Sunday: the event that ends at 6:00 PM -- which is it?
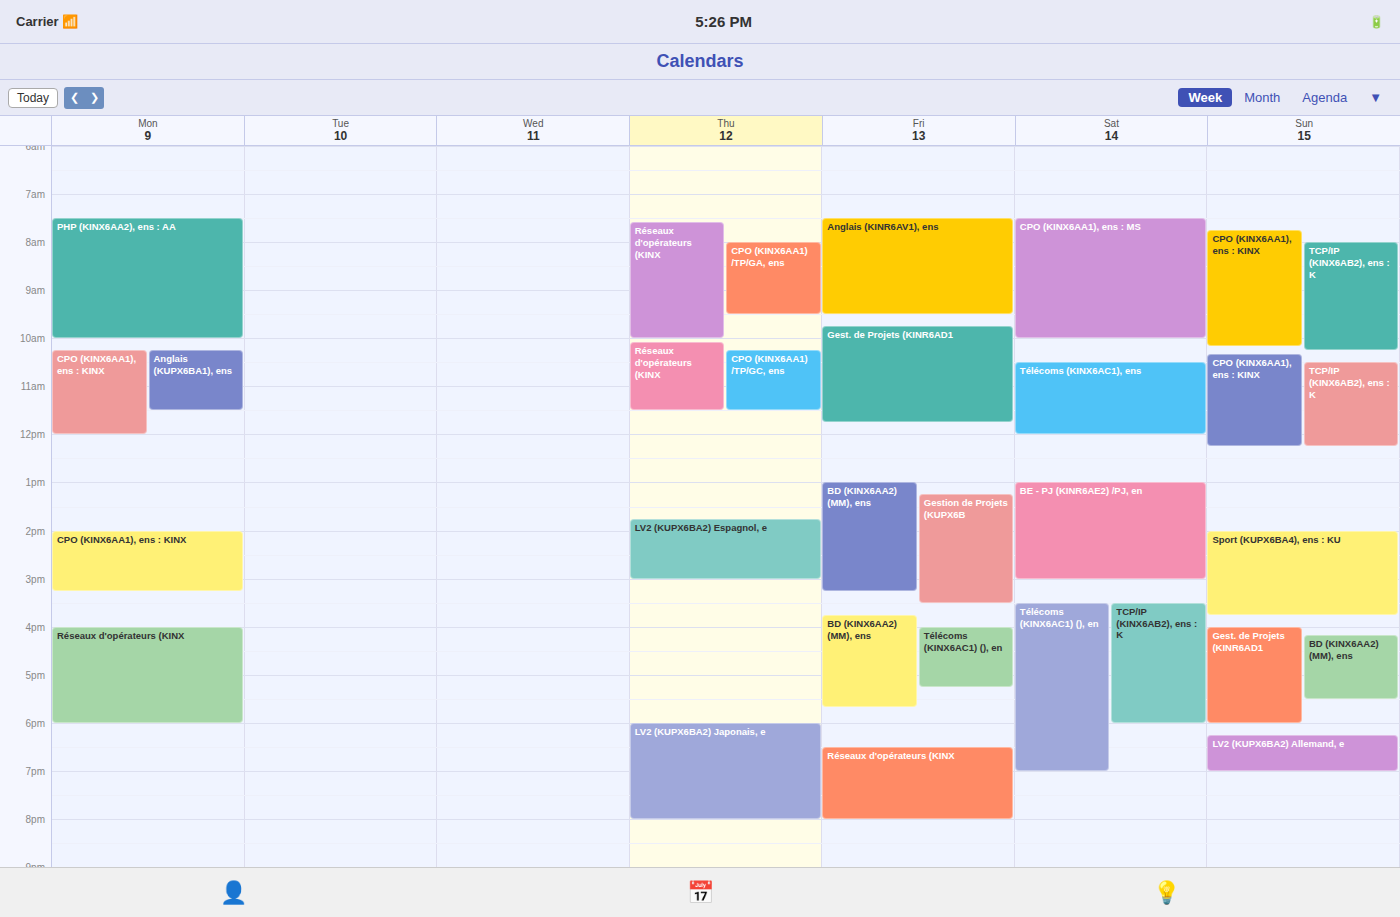
"Gest. de Projets (KINR6AD1"